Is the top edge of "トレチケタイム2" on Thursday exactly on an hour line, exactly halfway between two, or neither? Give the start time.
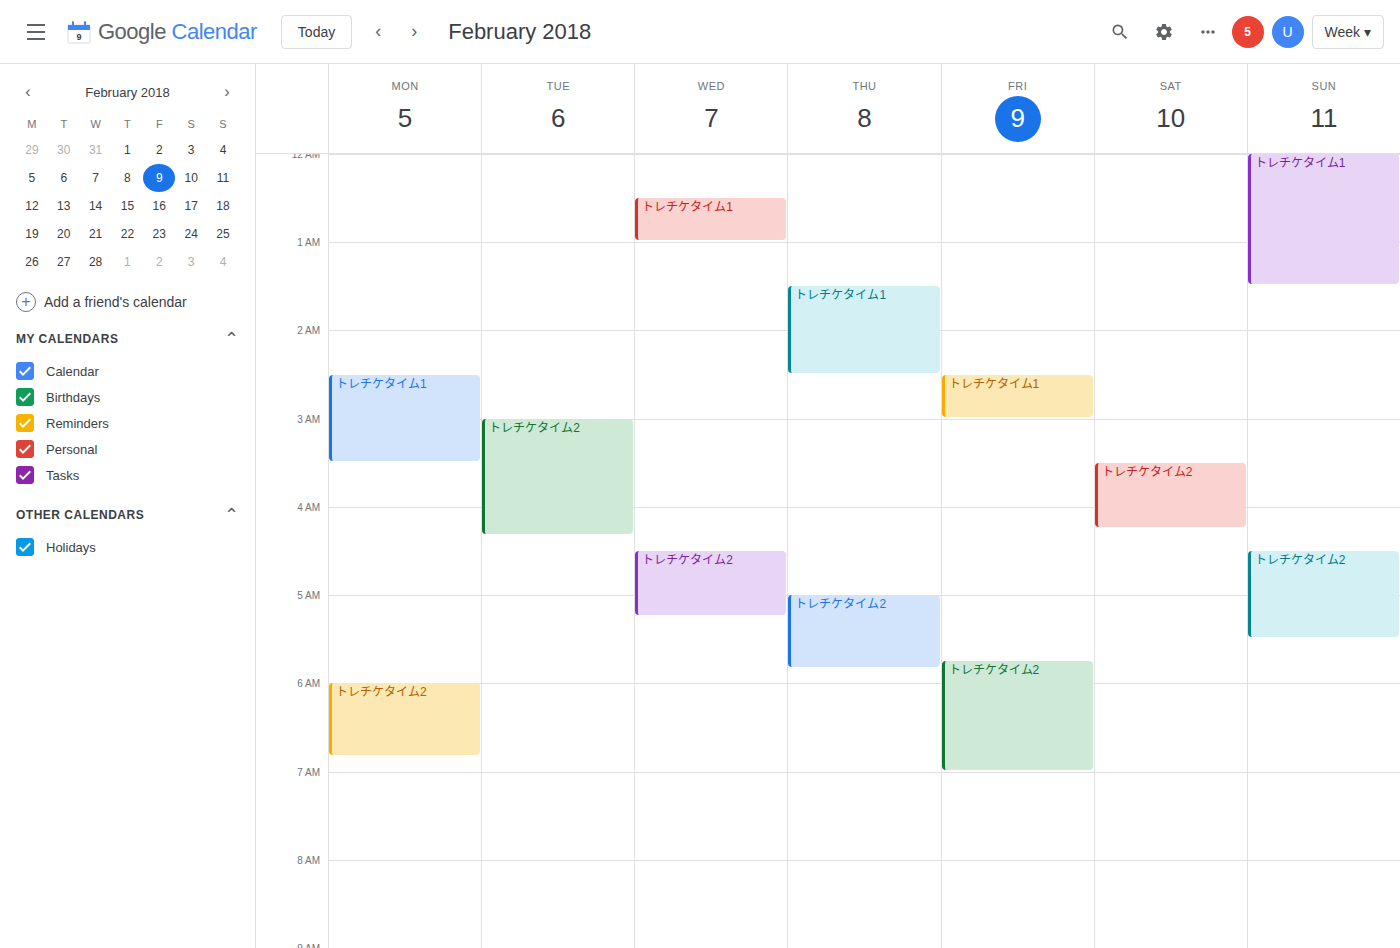
5:00 AM -- exactly on the 5 AM line.